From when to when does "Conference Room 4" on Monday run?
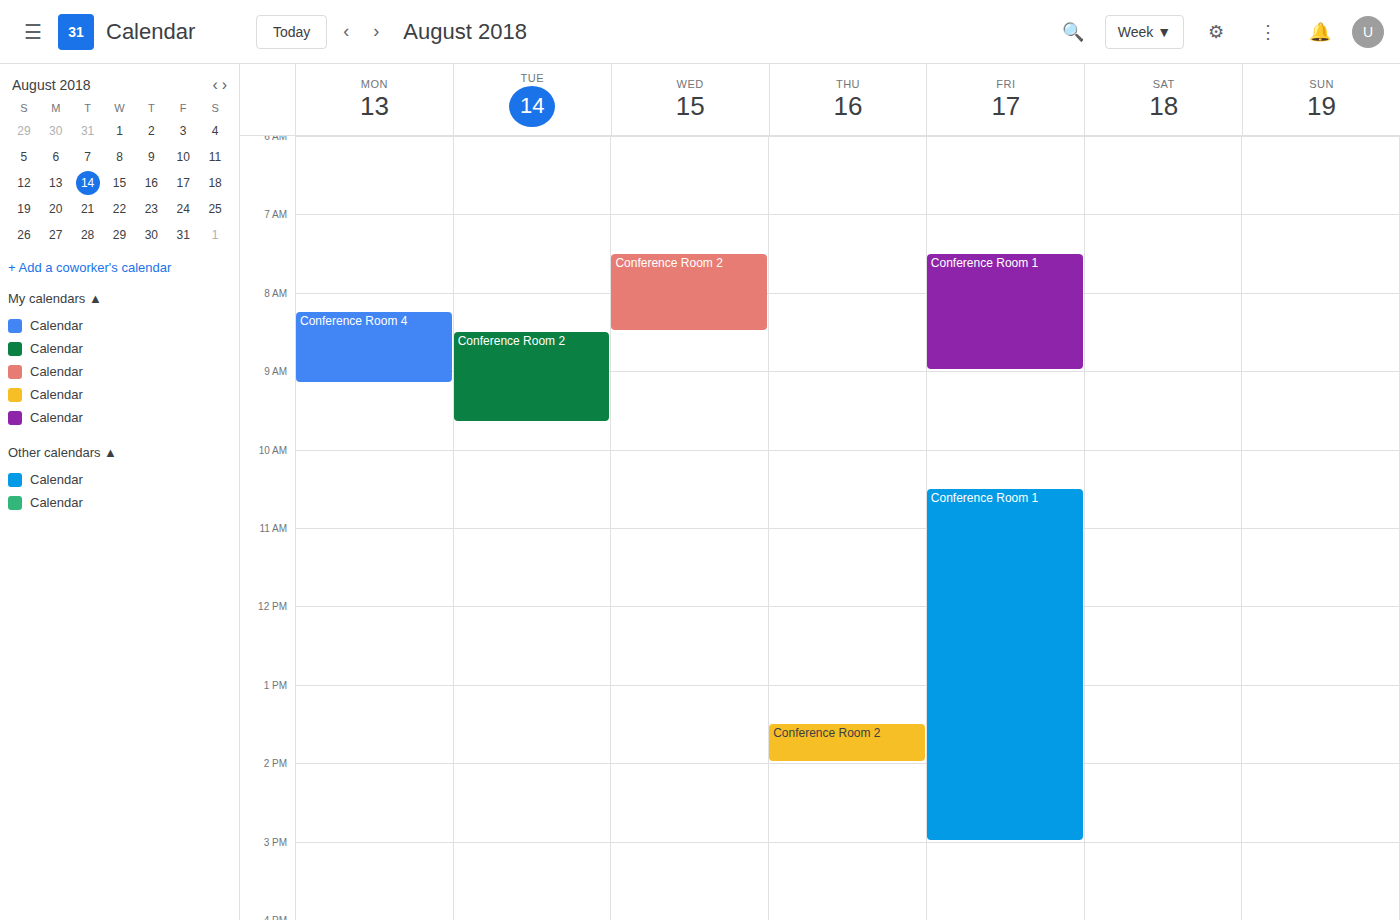
8:15 AM to 9:10 AM